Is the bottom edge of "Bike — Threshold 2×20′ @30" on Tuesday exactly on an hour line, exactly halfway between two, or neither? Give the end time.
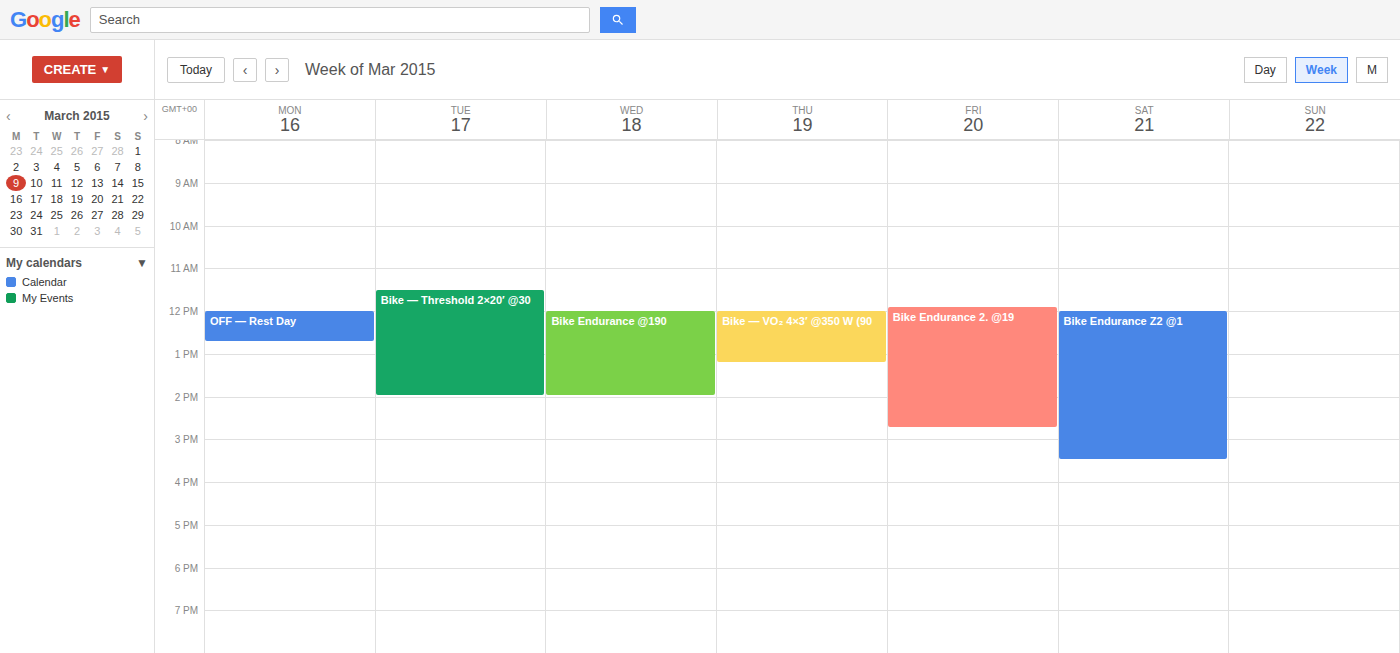
2:00 PM -- exactly on the 2 PM line.